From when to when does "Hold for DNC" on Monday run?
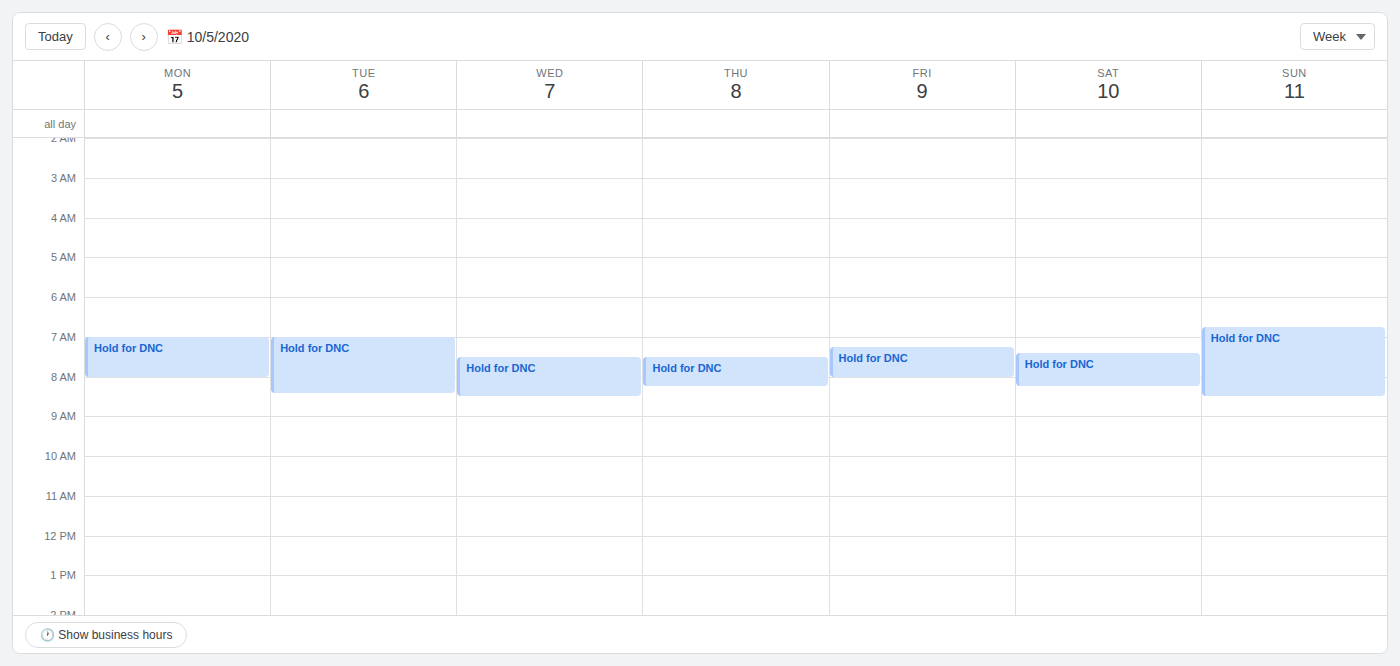
7:00 AM to 8:00 AM